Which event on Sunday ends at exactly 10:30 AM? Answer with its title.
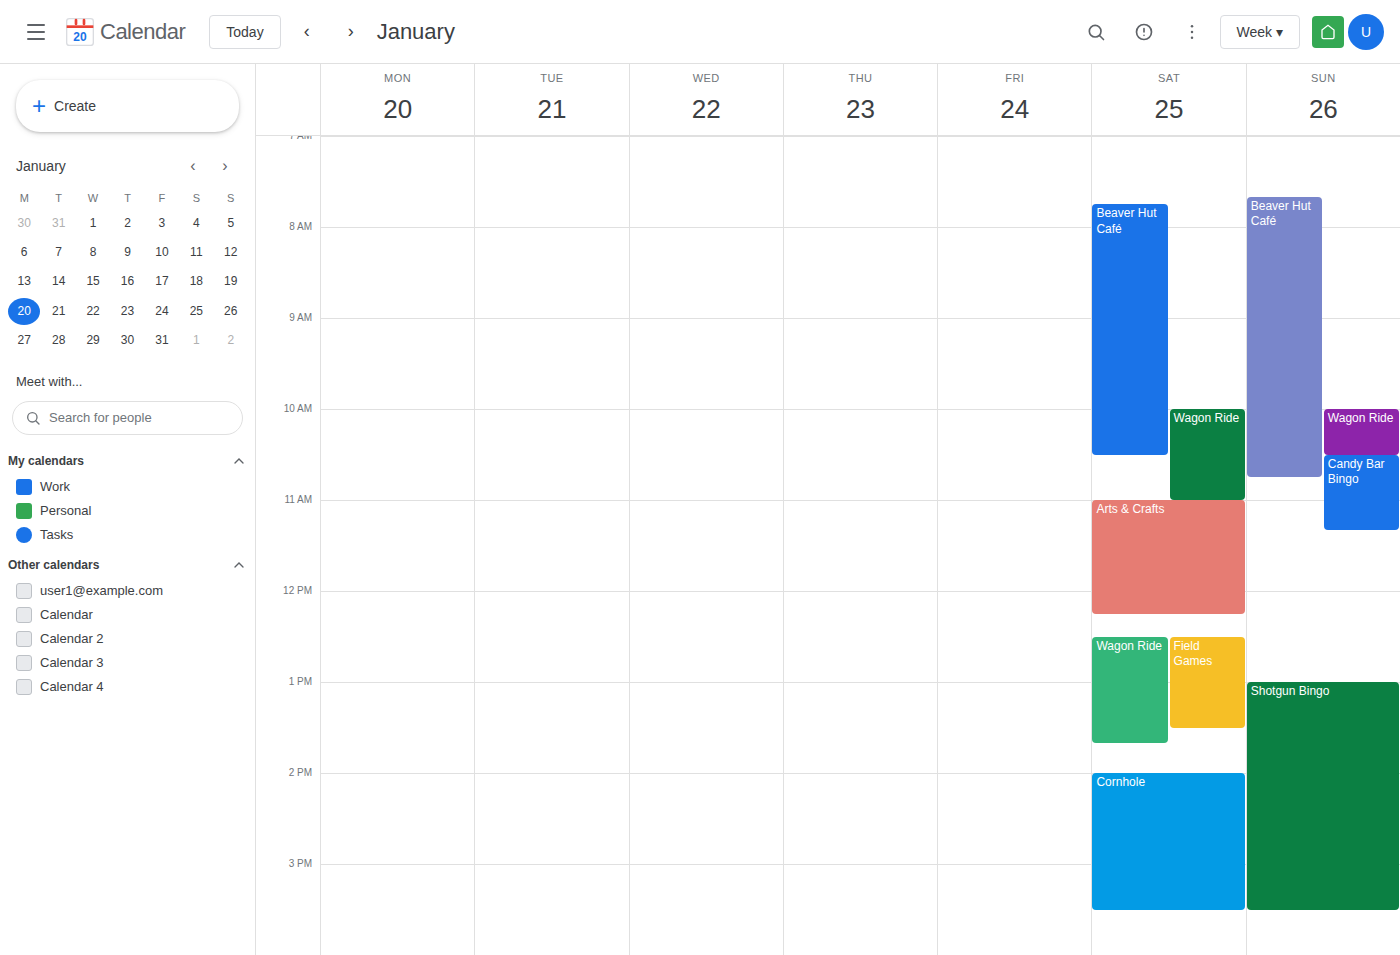
"Wagon Ride"